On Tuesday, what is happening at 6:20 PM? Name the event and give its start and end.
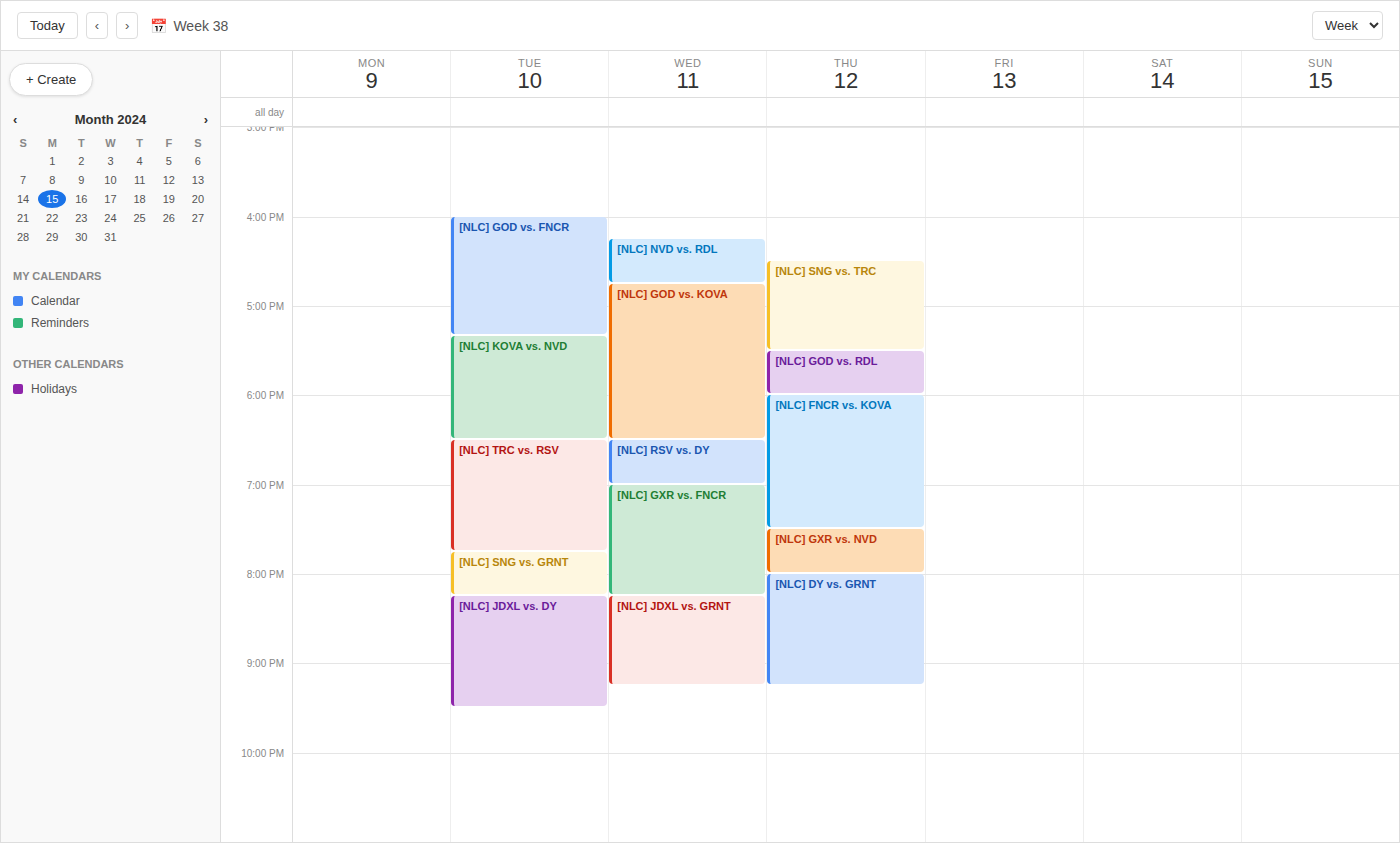
"[NLC] KOVA vs. NVD", 5:20 PM to 6:30 PM